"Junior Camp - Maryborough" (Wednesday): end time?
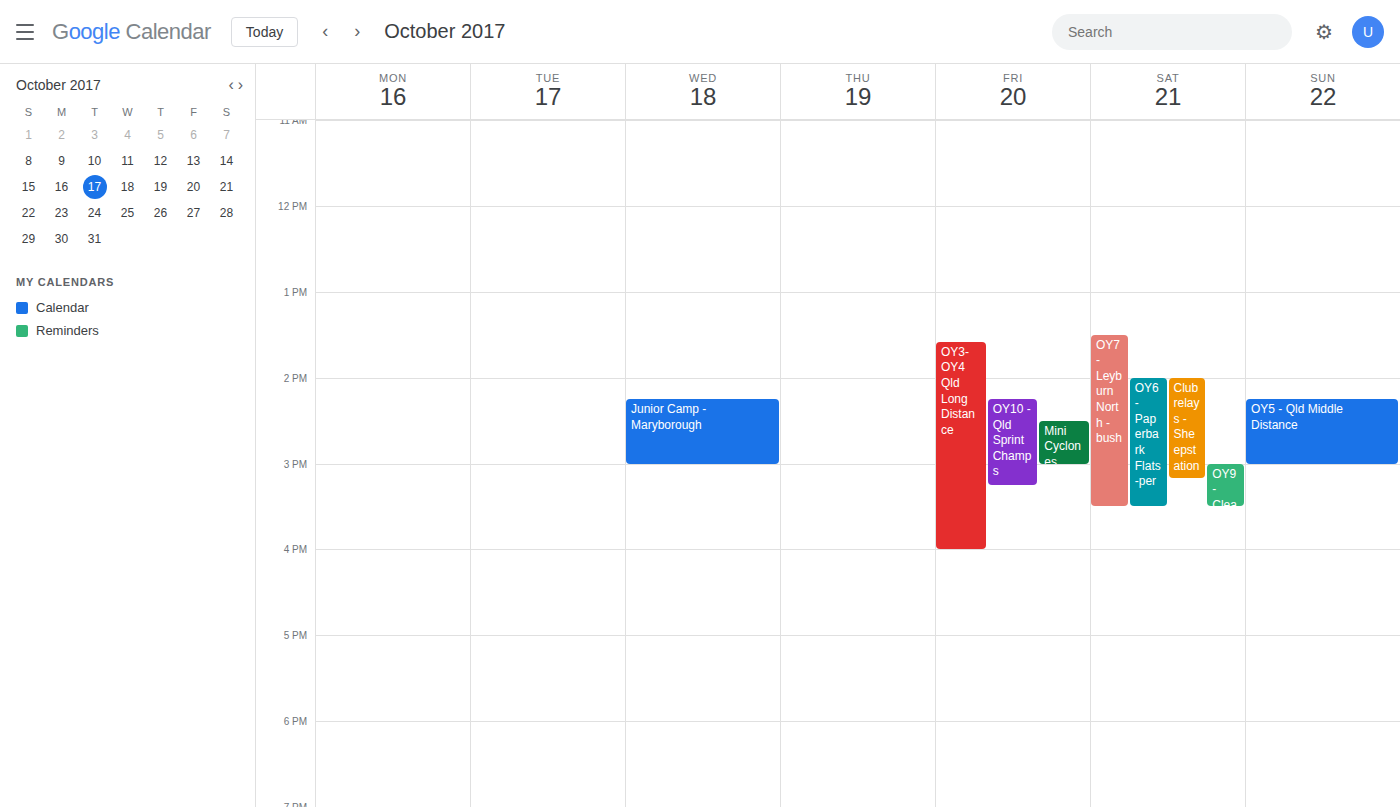
3:00 PM